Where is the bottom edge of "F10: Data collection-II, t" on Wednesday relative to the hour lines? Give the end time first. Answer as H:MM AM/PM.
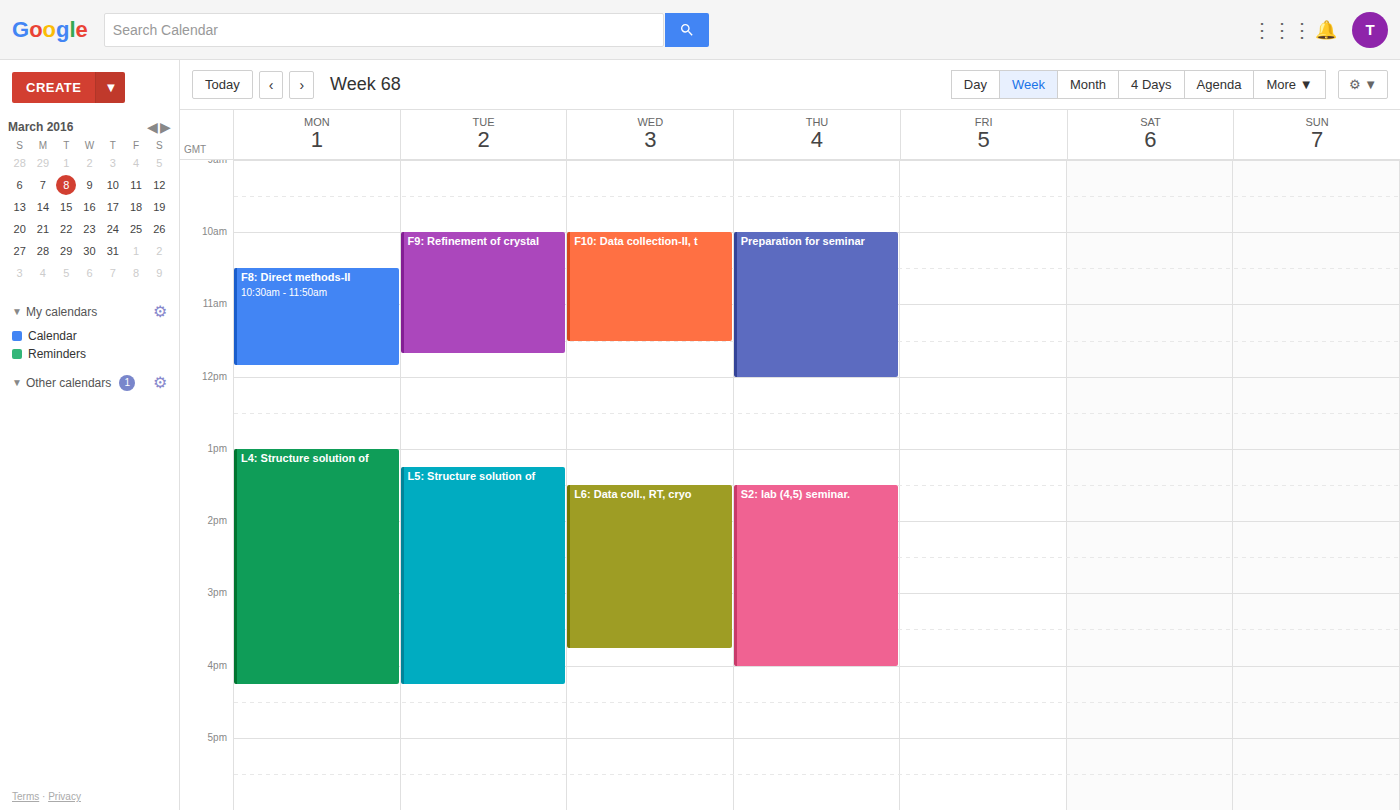
11:30 AM -- halfway between the 11 AM and 12 PM lines.